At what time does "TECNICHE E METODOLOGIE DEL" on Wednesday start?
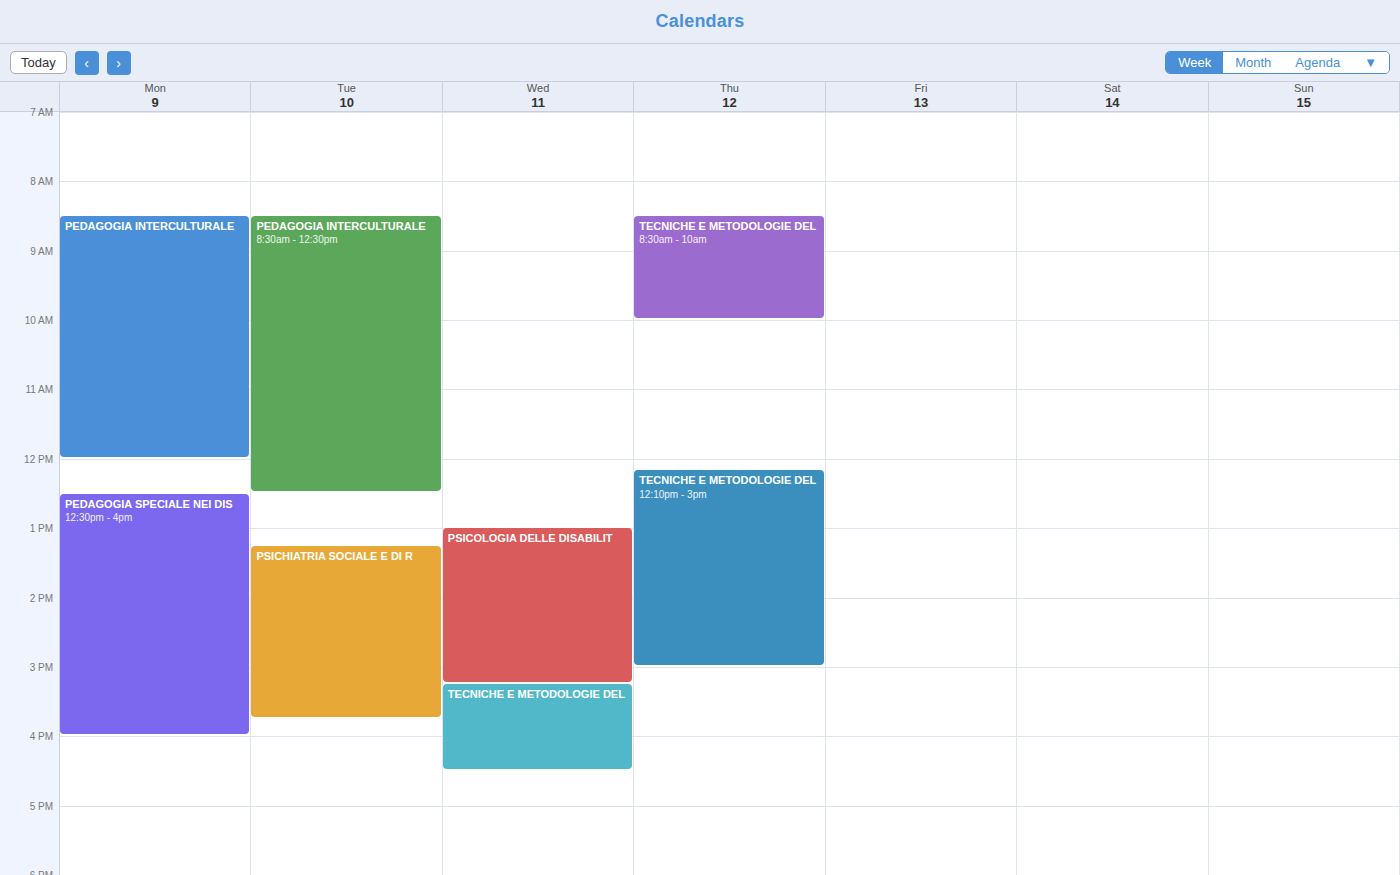
3:15 PM